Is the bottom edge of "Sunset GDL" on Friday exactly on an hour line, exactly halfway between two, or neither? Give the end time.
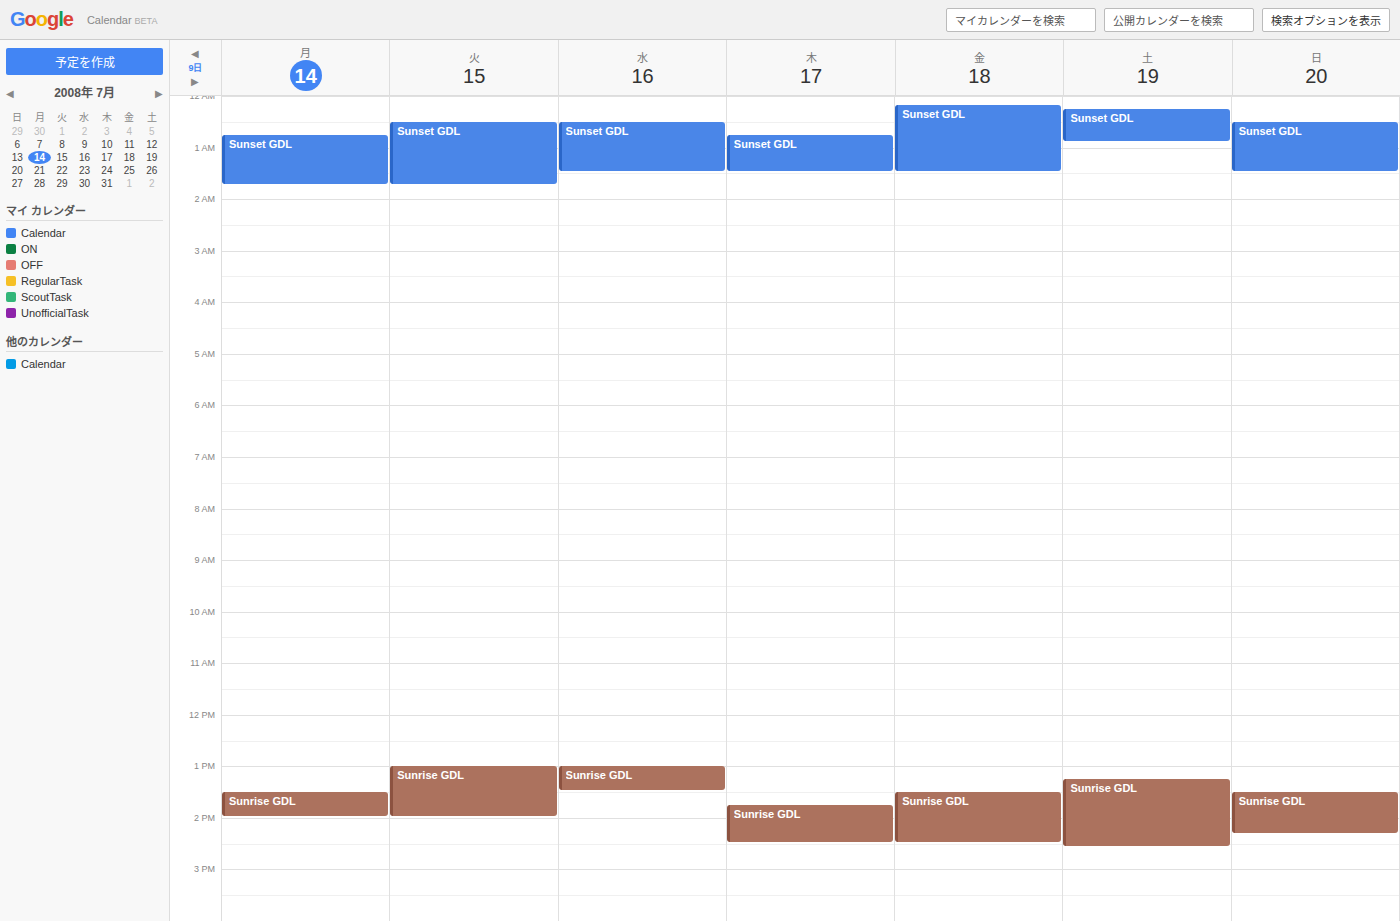
1:30 AM -- halfway between the 1 AM and 2 AM lines.